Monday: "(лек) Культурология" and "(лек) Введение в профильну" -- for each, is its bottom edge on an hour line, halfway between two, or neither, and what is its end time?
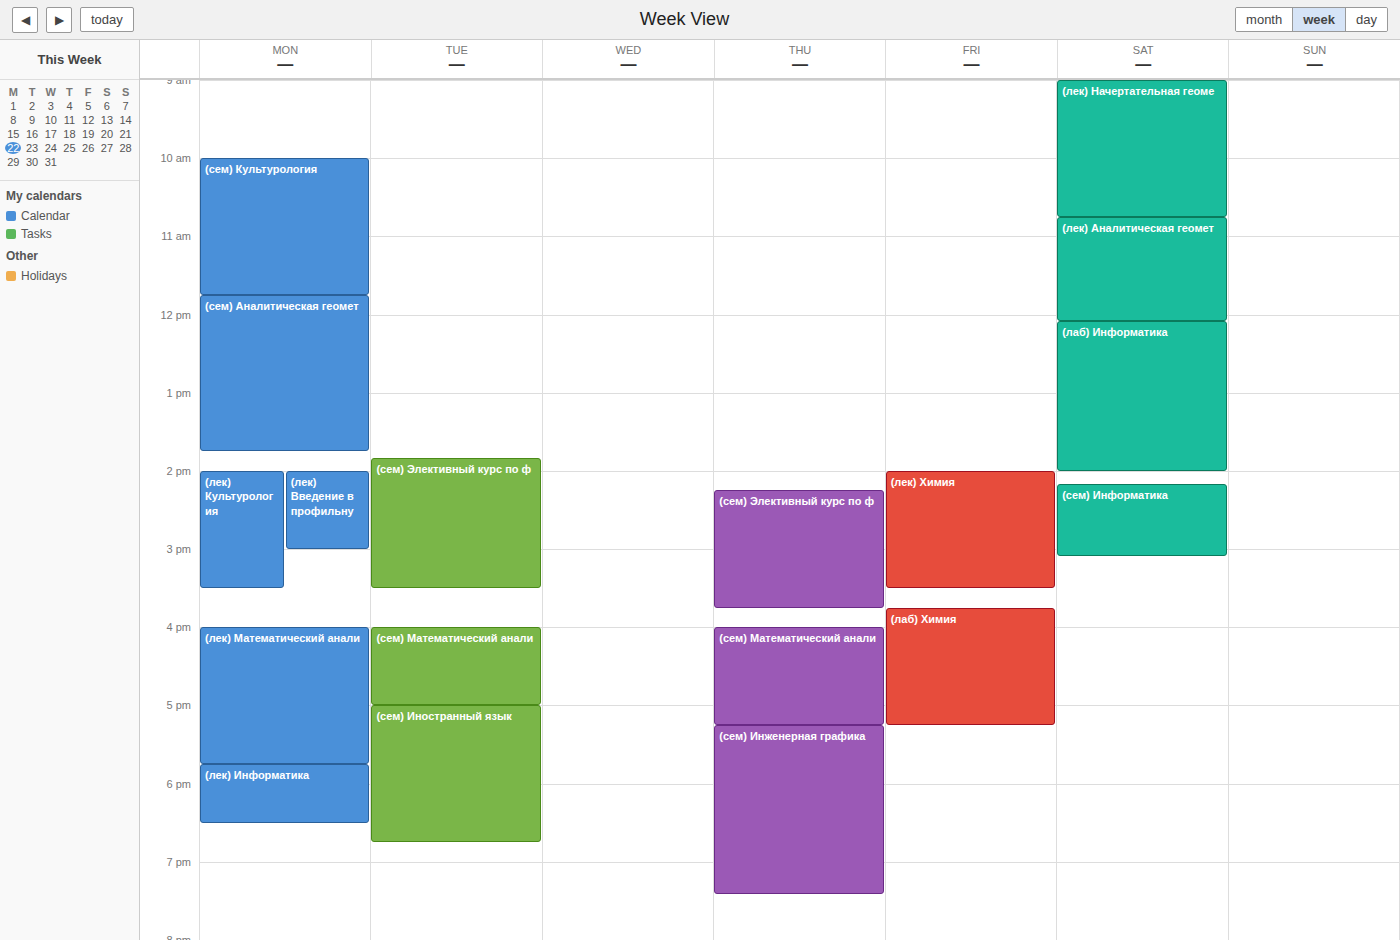
"(лек) Культурология": 3:30 PM, halfway between the 3 PM and 4 PM lines. "(лек) Введение в профильну": 3:00 PM, exactly on the 3 PM line.